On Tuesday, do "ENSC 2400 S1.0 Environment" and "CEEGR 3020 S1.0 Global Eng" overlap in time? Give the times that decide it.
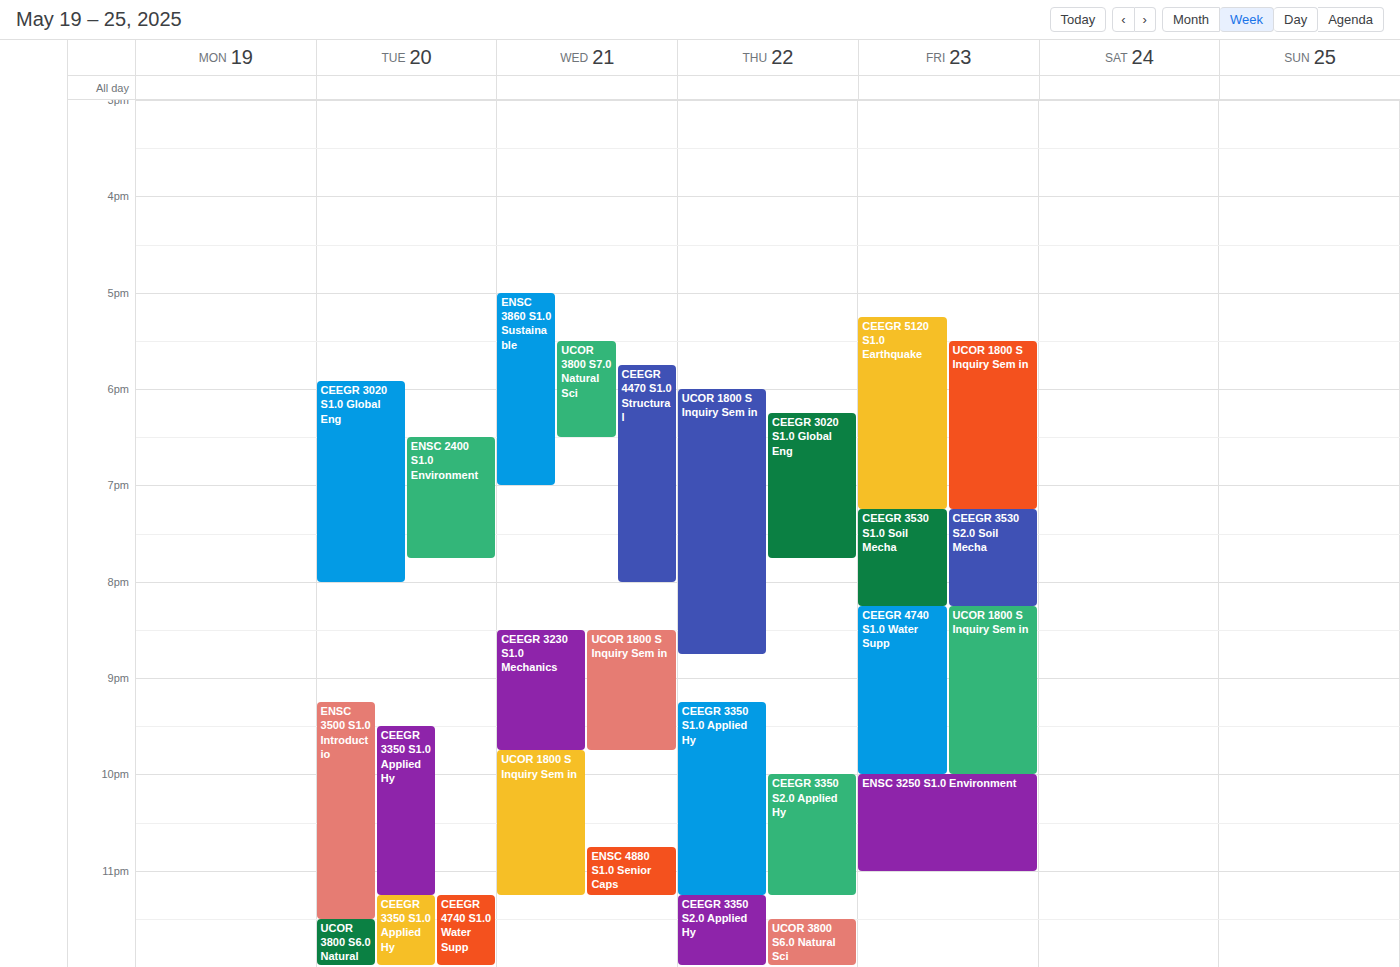
"ENSC 2400 S1.0 Environment" runs 6:30 PM to 7:45 PM, inside "CEEGR 3020 S1.0 Global Eng" -- they overlap.